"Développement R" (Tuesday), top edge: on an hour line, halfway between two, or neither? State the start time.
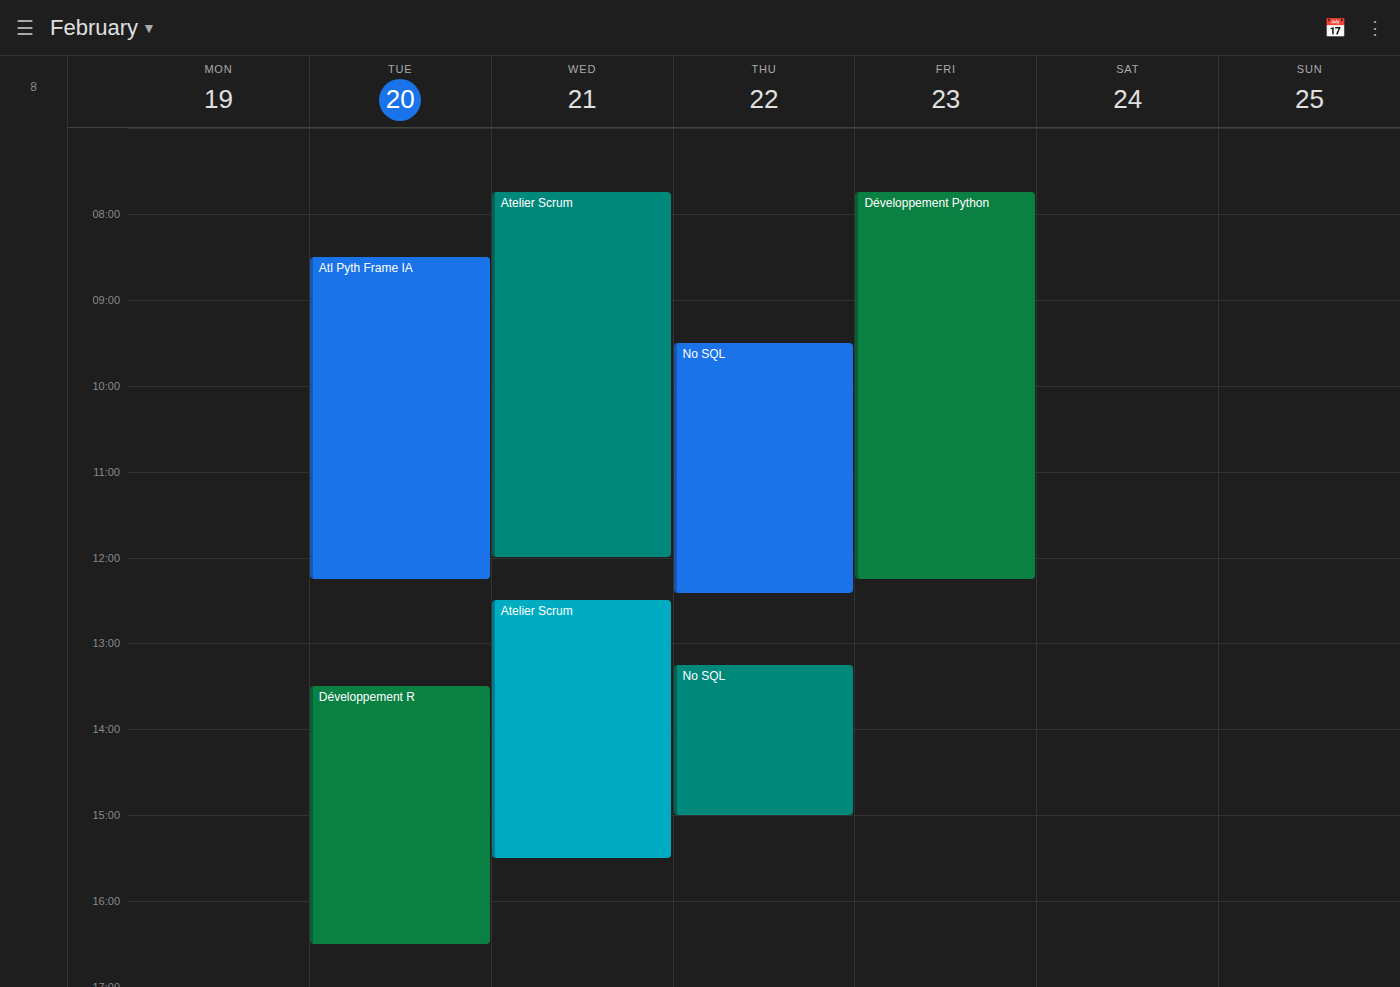
1:30 PM -- halfway between the 1 PM and 2 PM lines.